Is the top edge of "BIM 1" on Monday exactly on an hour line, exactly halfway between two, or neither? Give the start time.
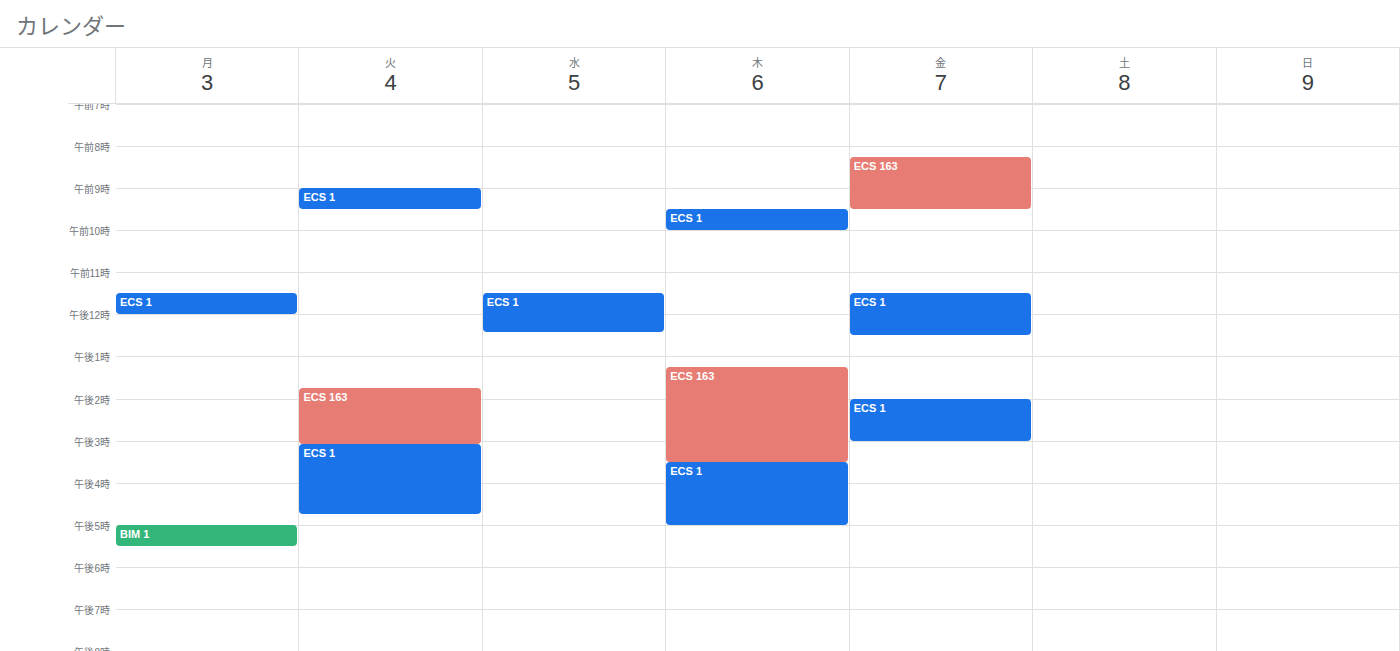
5:00 PM -- exactly on the 5 PM line.